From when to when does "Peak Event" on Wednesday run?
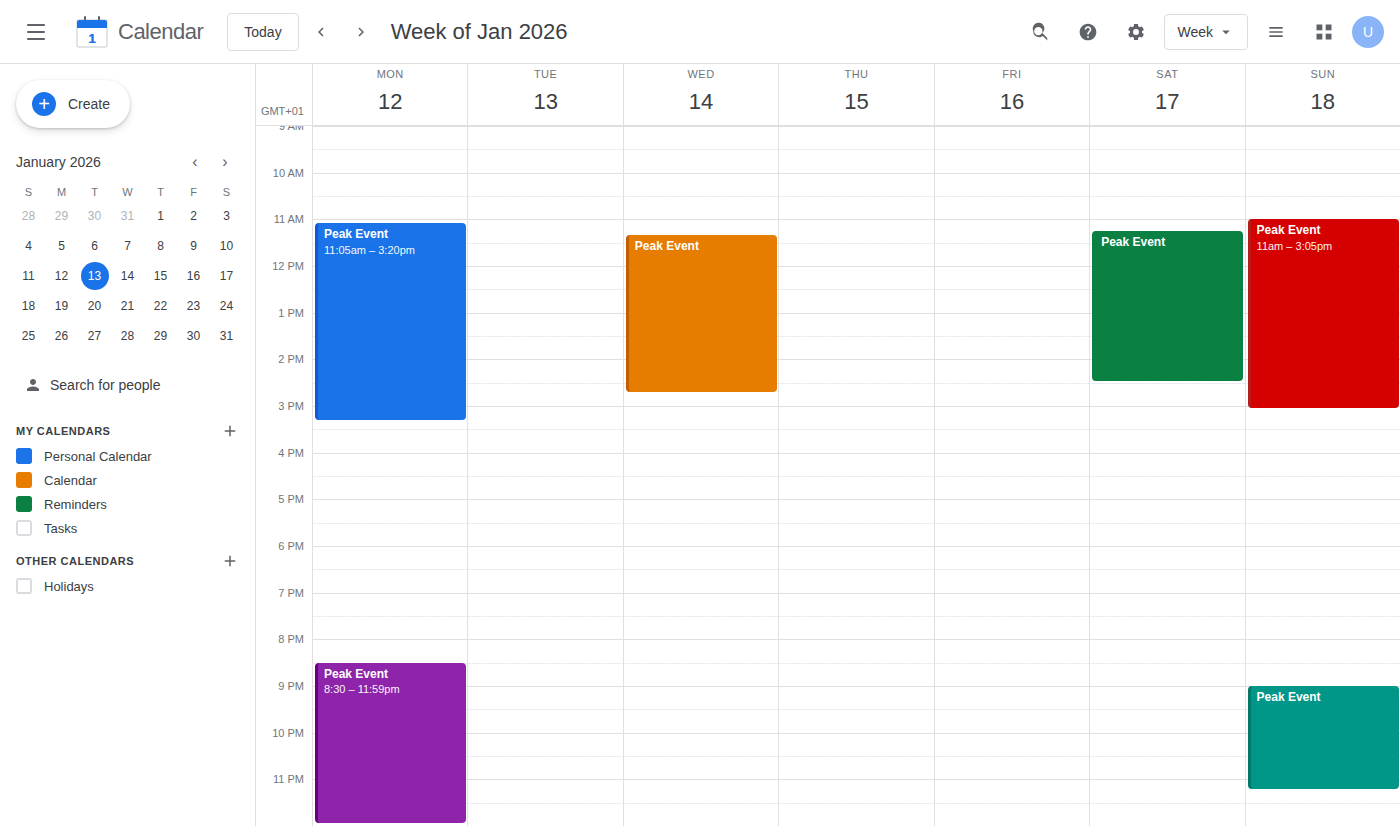
11:20 AM to 2:45 PM